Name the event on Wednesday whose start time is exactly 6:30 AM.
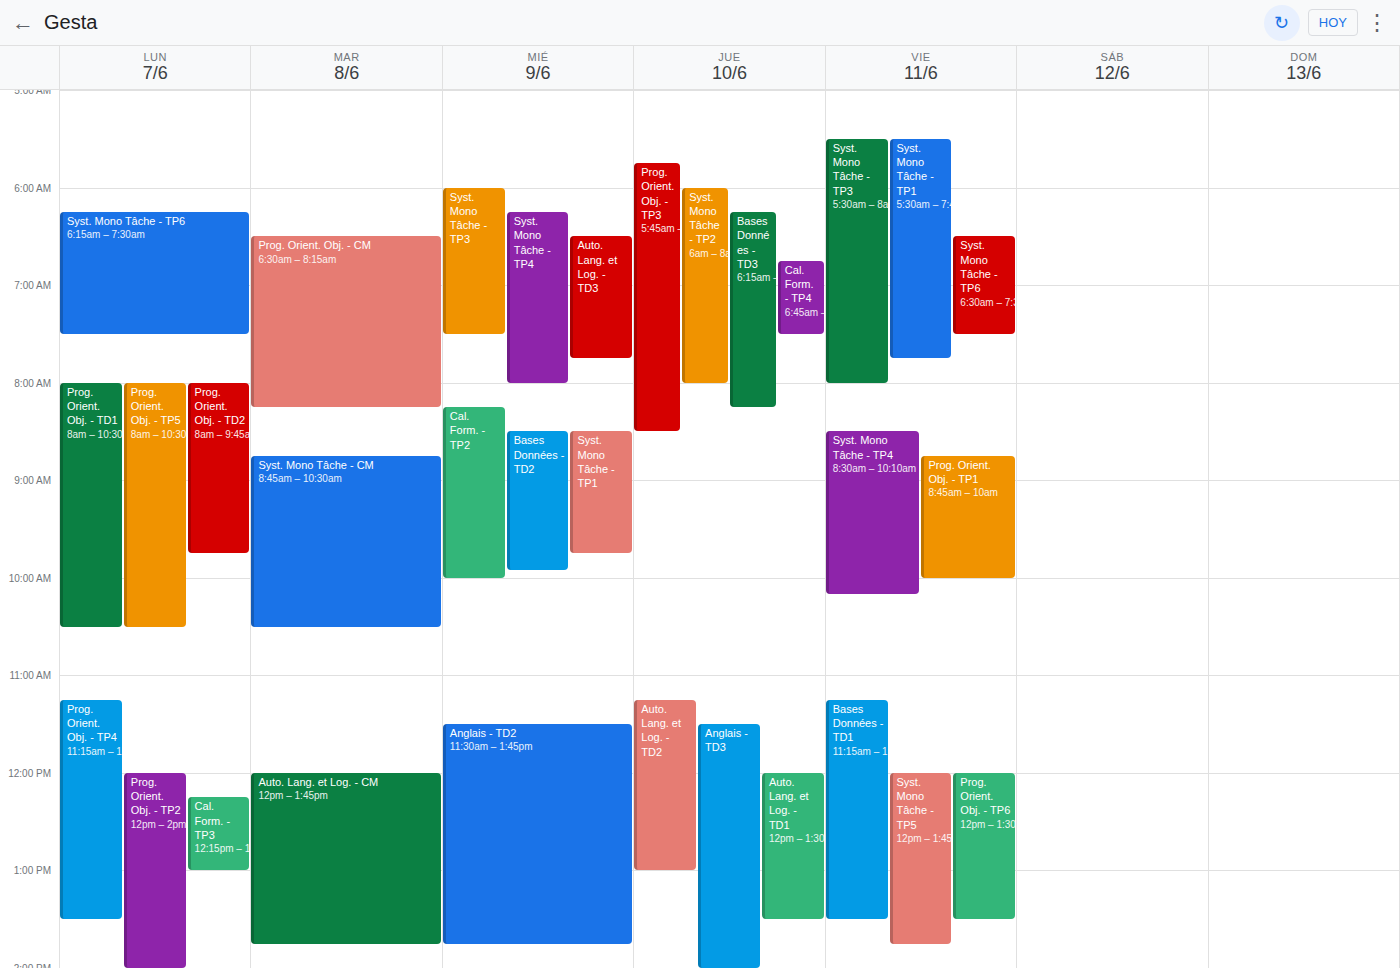
"Auto. Lang. et Log. - TD3"